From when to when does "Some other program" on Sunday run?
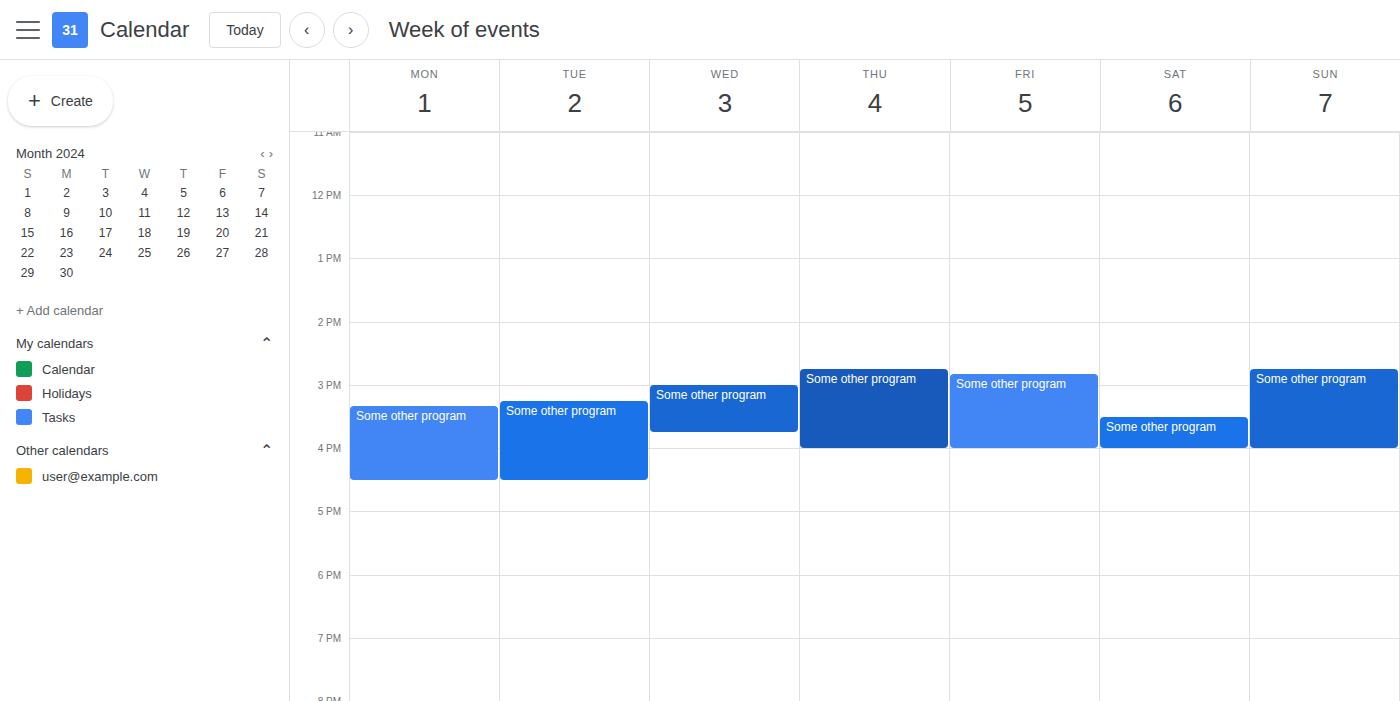
2:45 PM to 4:00 PM